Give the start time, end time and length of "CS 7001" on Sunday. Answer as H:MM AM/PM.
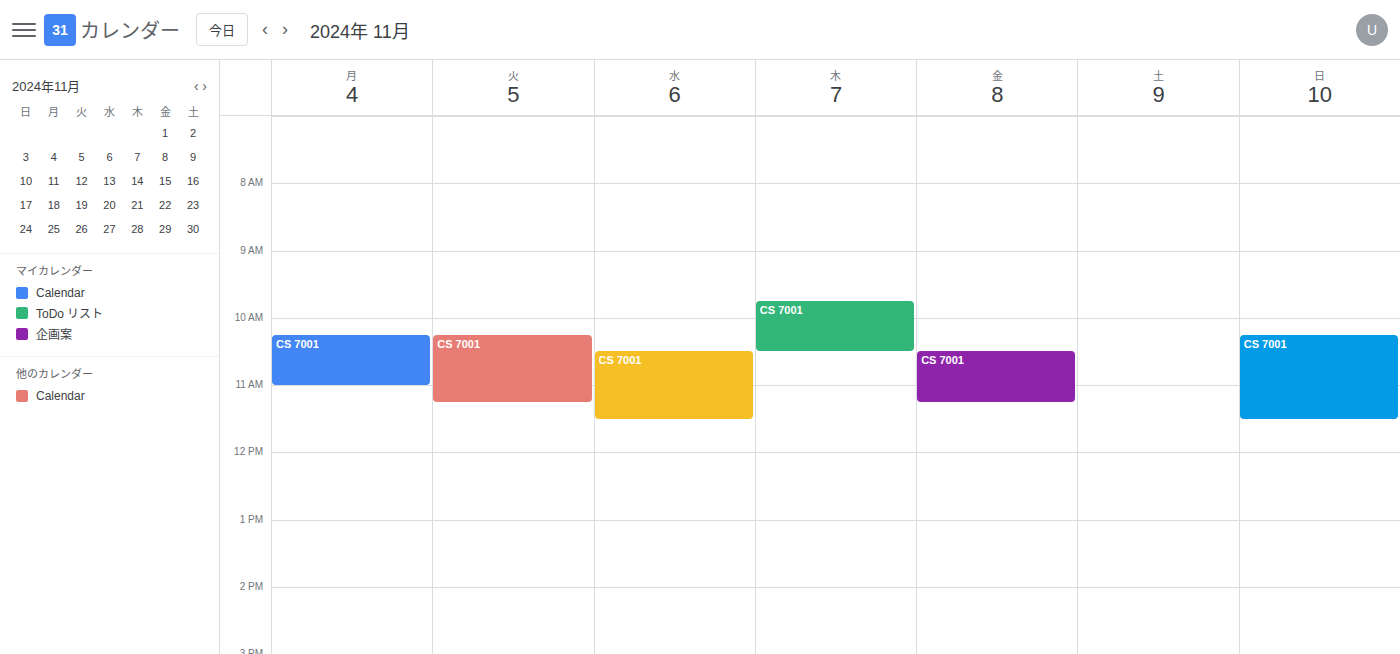
10:15 AM to 11:30 AM, 1 hour 15 minutes